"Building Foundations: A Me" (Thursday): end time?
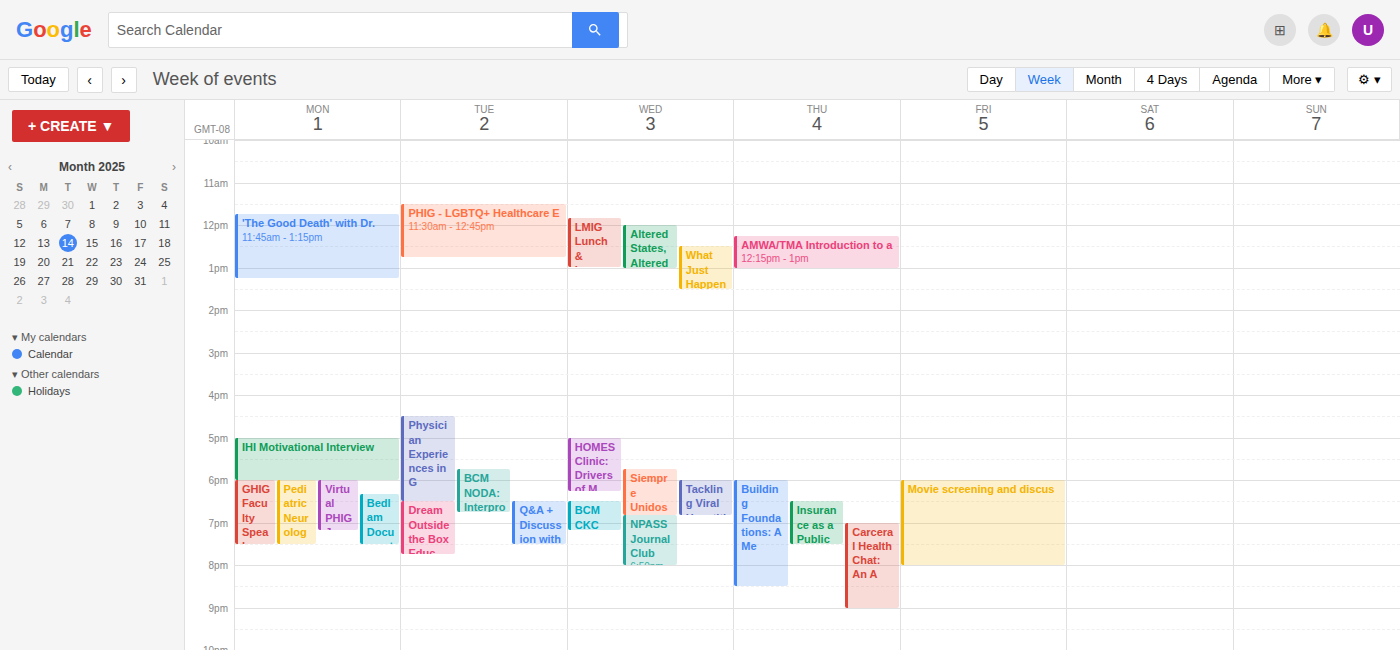
8:30 PM